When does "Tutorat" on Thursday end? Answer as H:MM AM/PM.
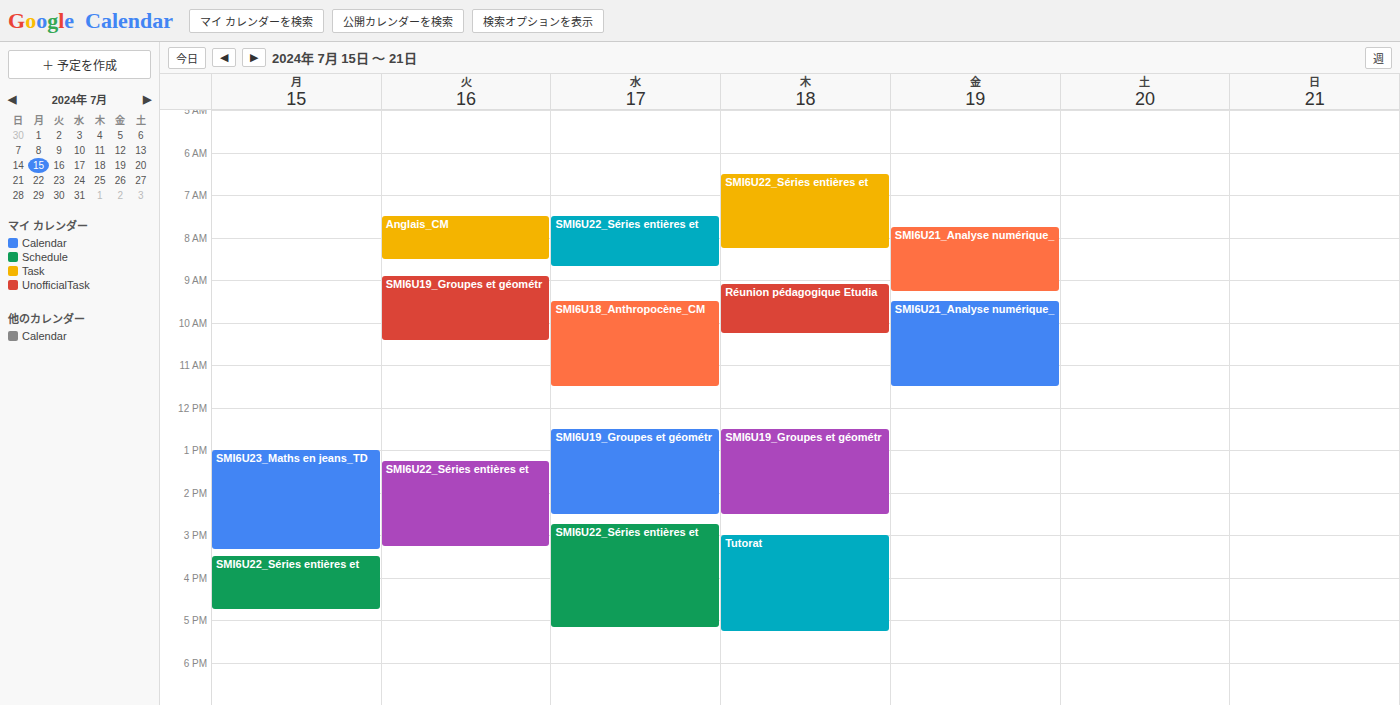
5:15 PM